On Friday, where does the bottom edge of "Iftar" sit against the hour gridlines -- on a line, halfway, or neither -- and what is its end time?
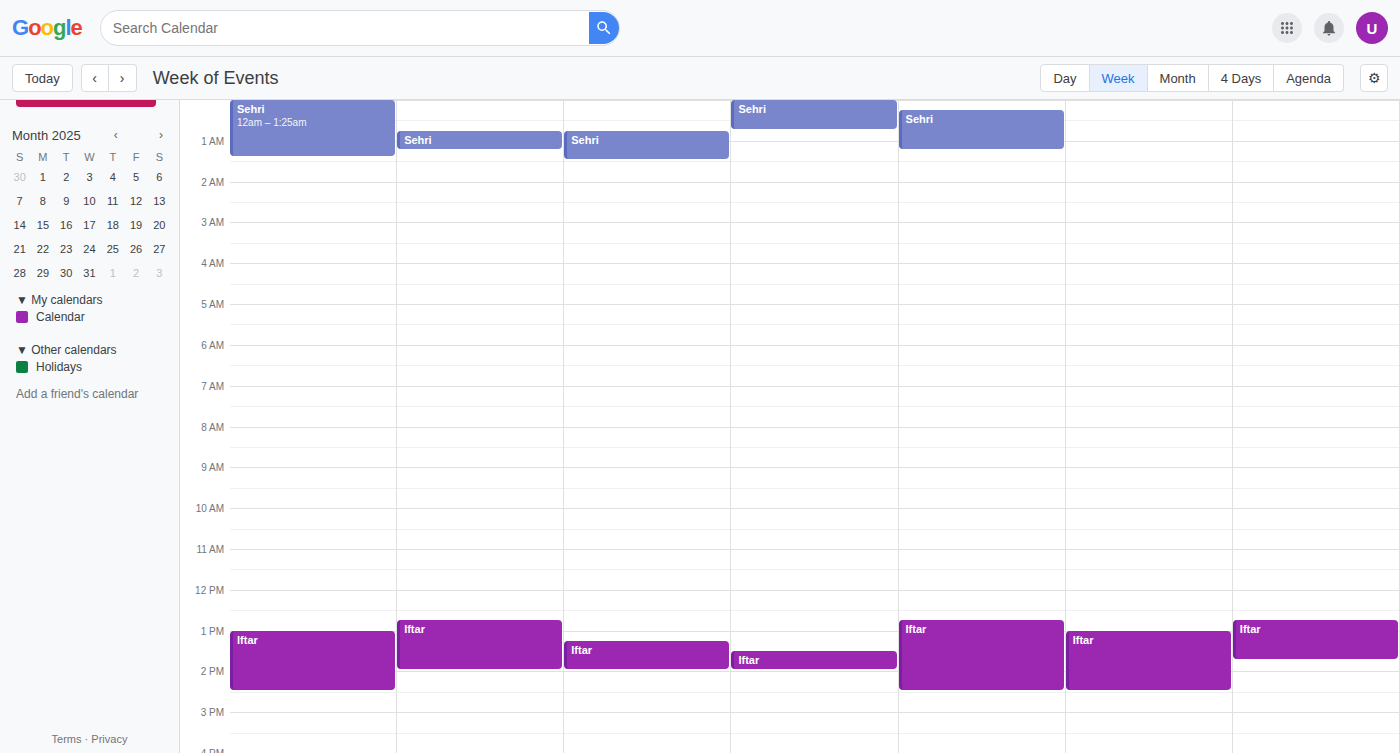
2:30 PM -- halfway between the 2 PM and 3 PM lines.